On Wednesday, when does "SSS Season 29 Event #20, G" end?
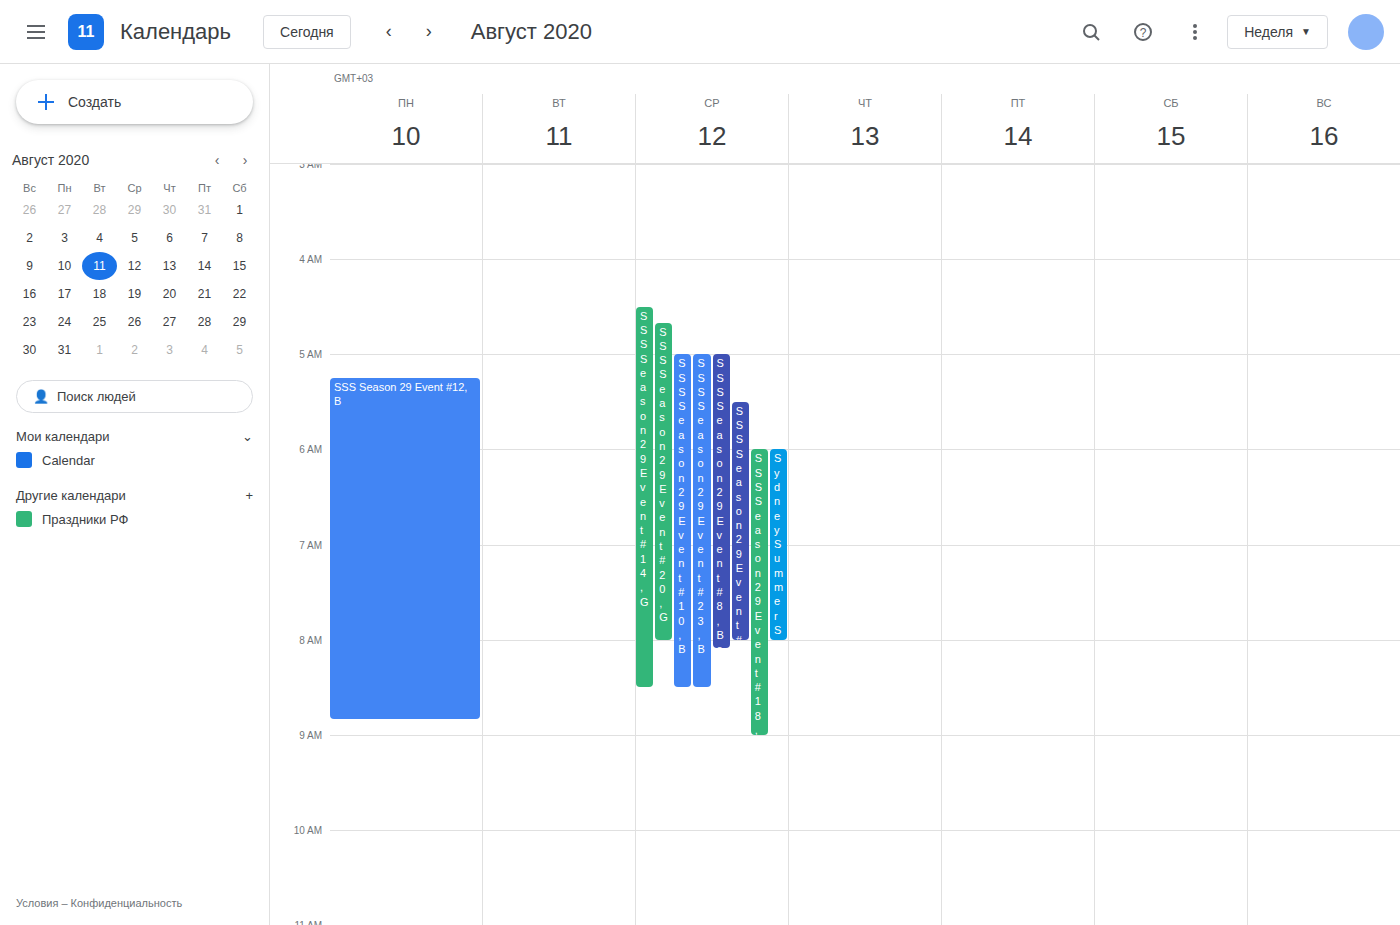
8:00 AM